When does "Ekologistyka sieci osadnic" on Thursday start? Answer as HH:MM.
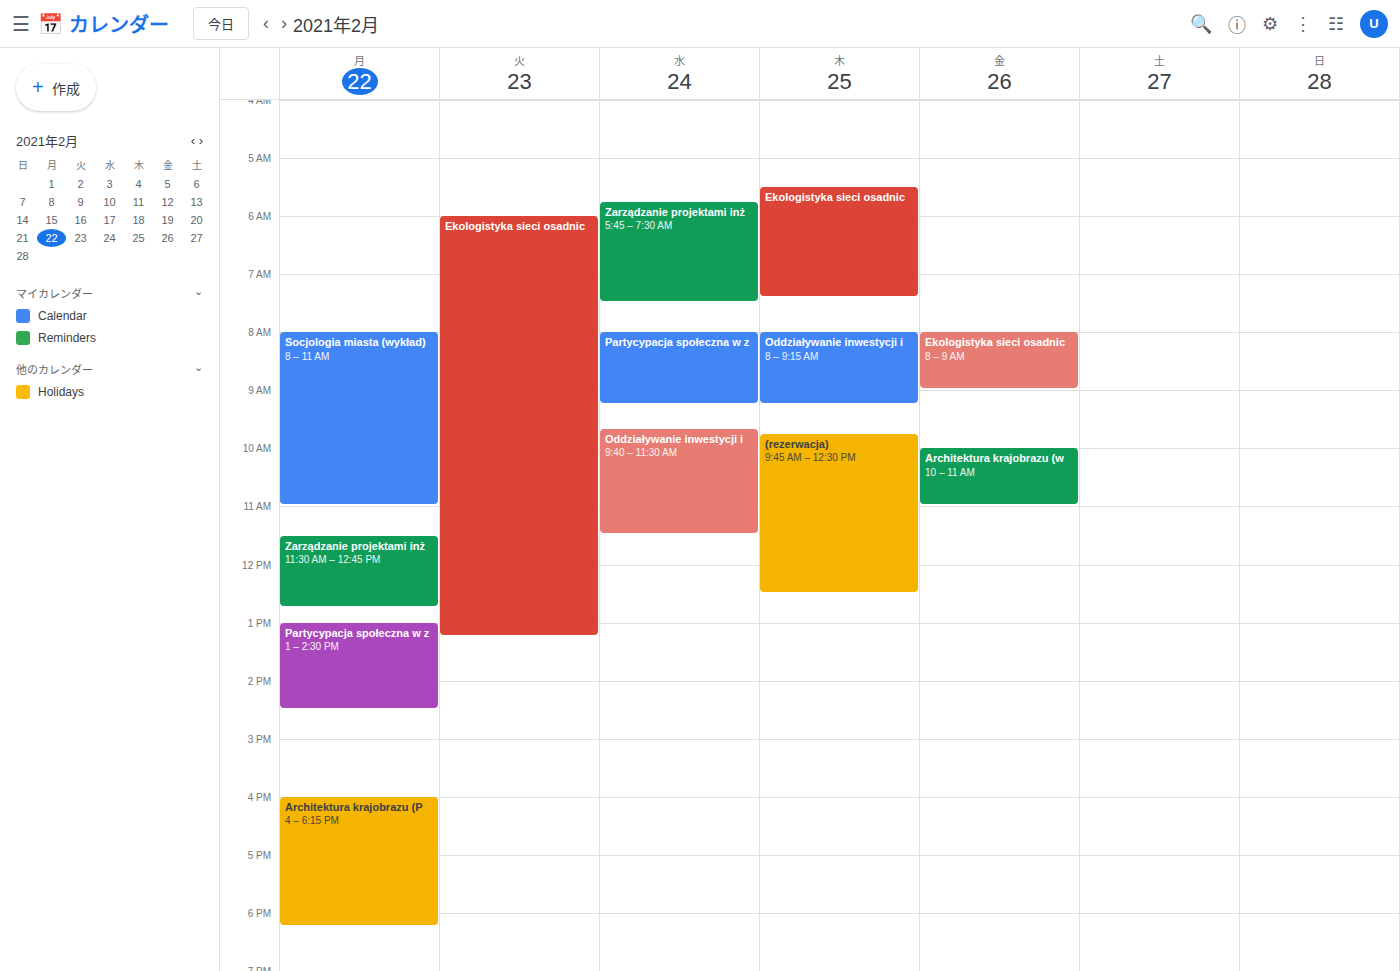
05:30